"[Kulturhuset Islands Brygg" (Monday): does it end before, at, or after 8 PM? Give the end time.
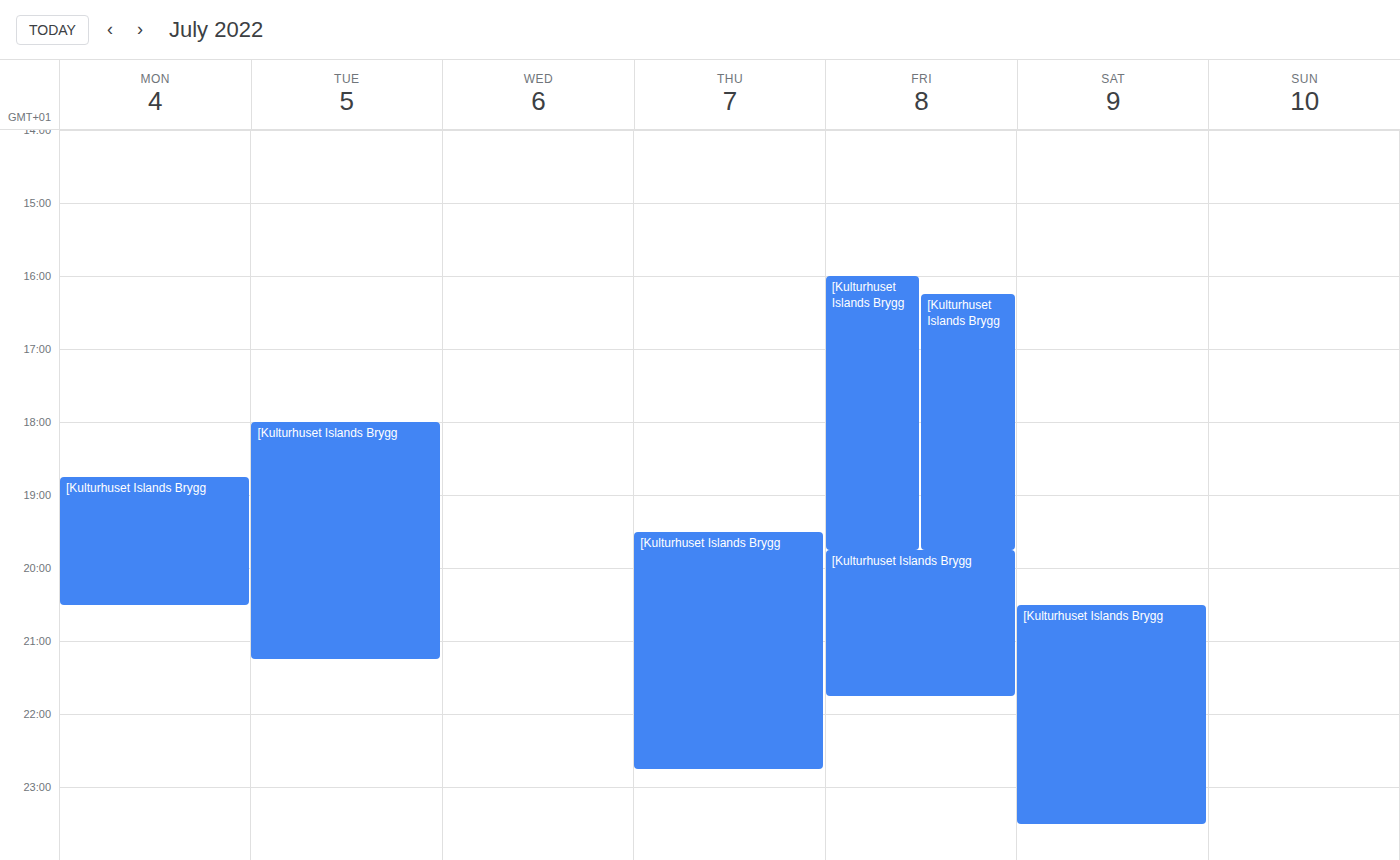
8:30 PM -- after 8 PM, 30 minutes below the 8 PM line.